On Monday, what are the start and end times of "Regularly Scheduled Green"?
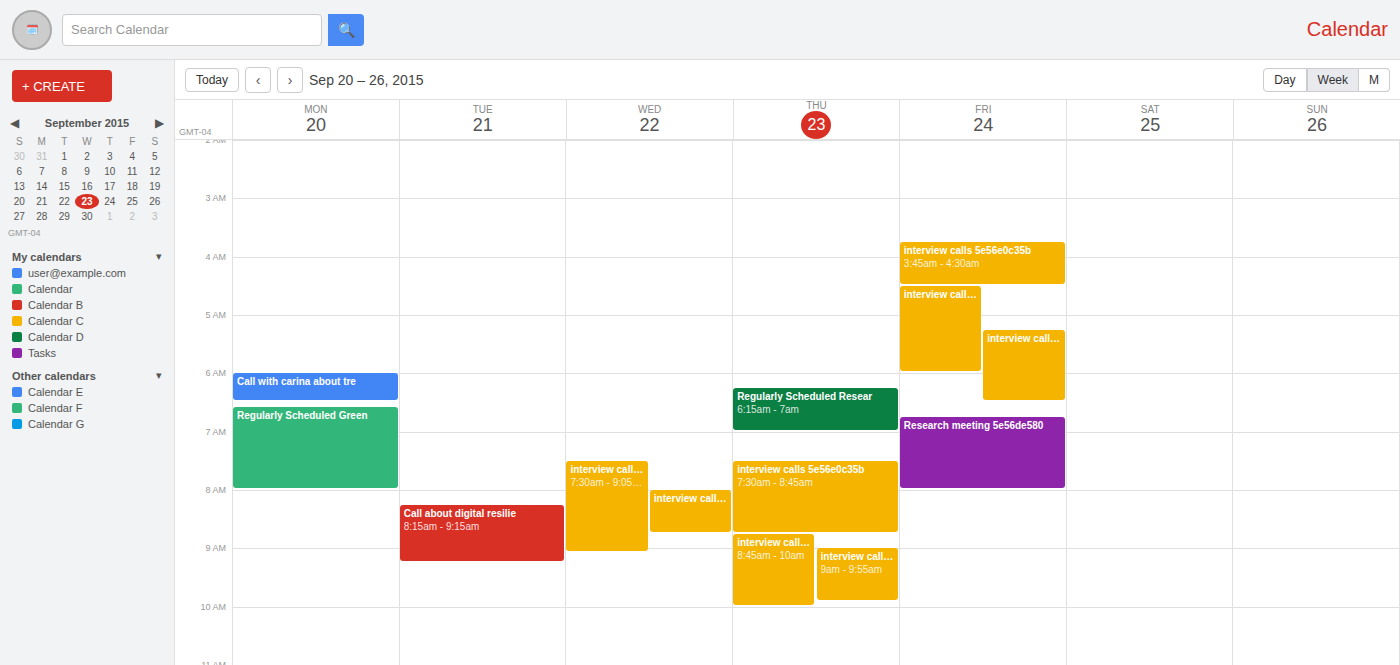
6:35 AM to 8:00 AM